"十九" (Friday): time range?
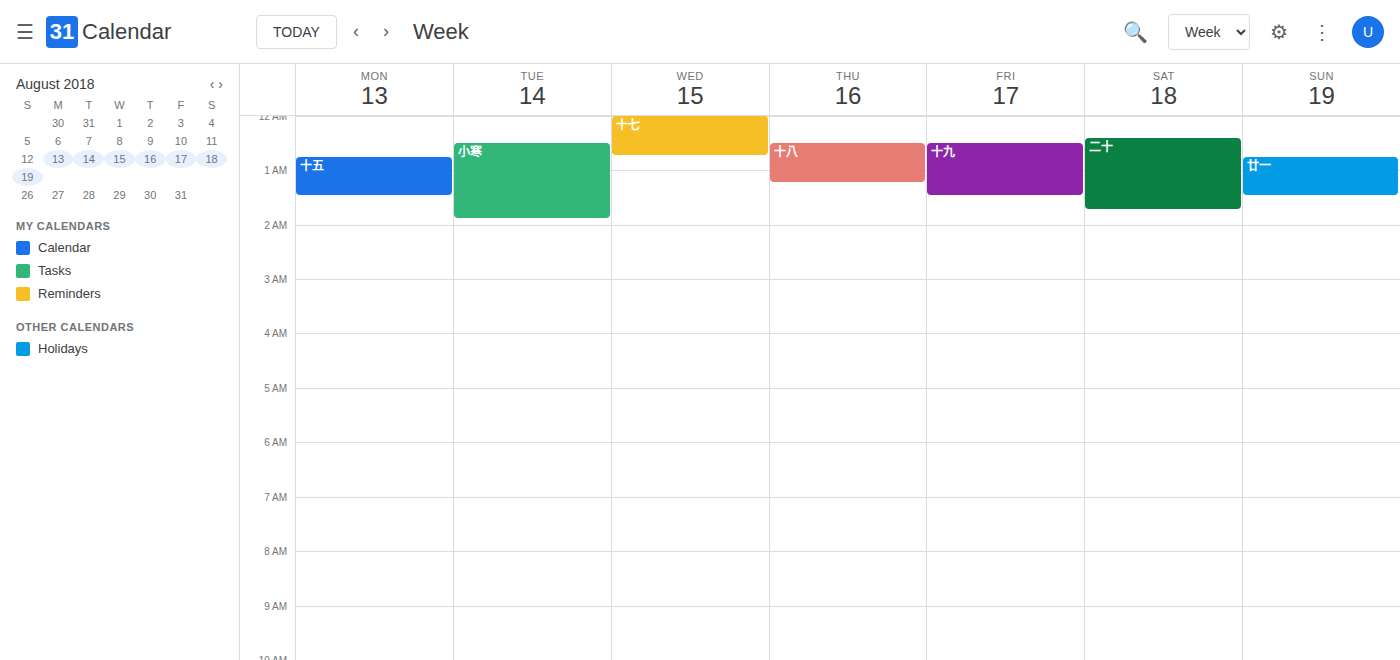
00:30 to 01:30